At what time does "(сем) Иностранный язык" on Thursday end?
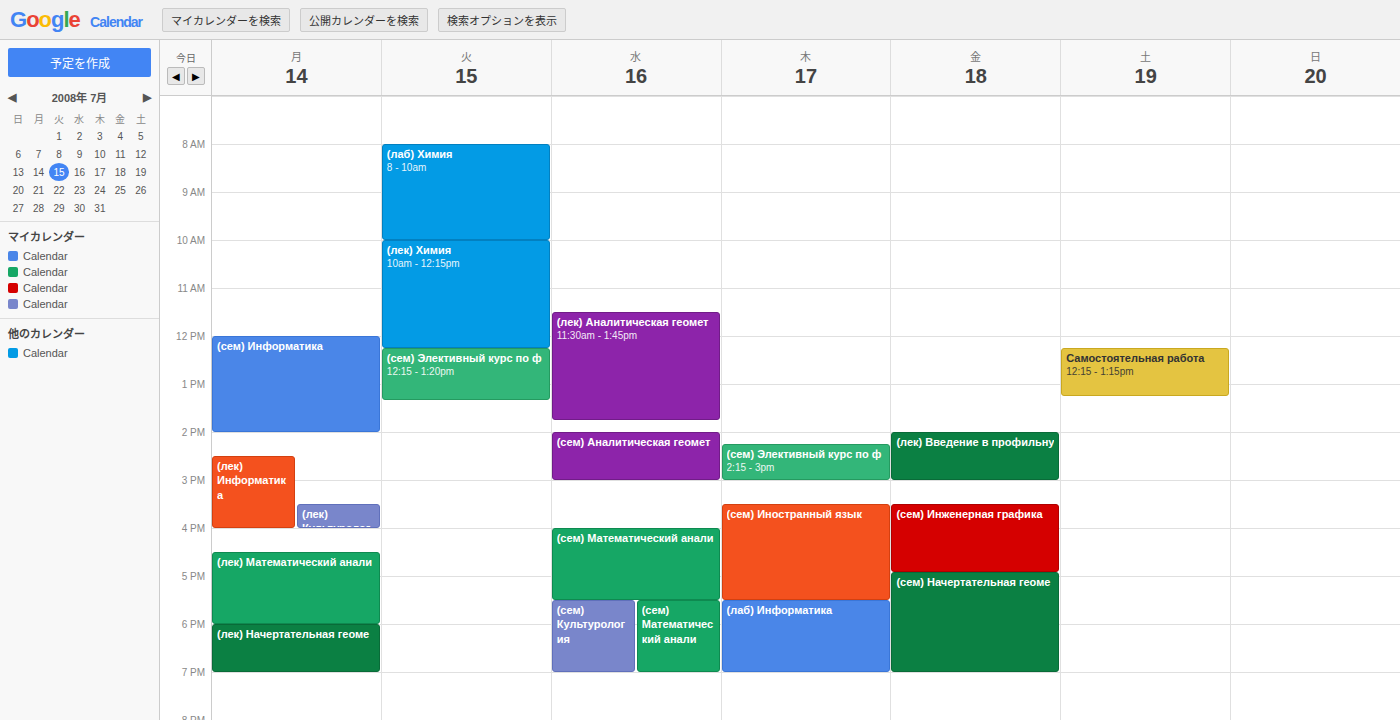
5:30 PM